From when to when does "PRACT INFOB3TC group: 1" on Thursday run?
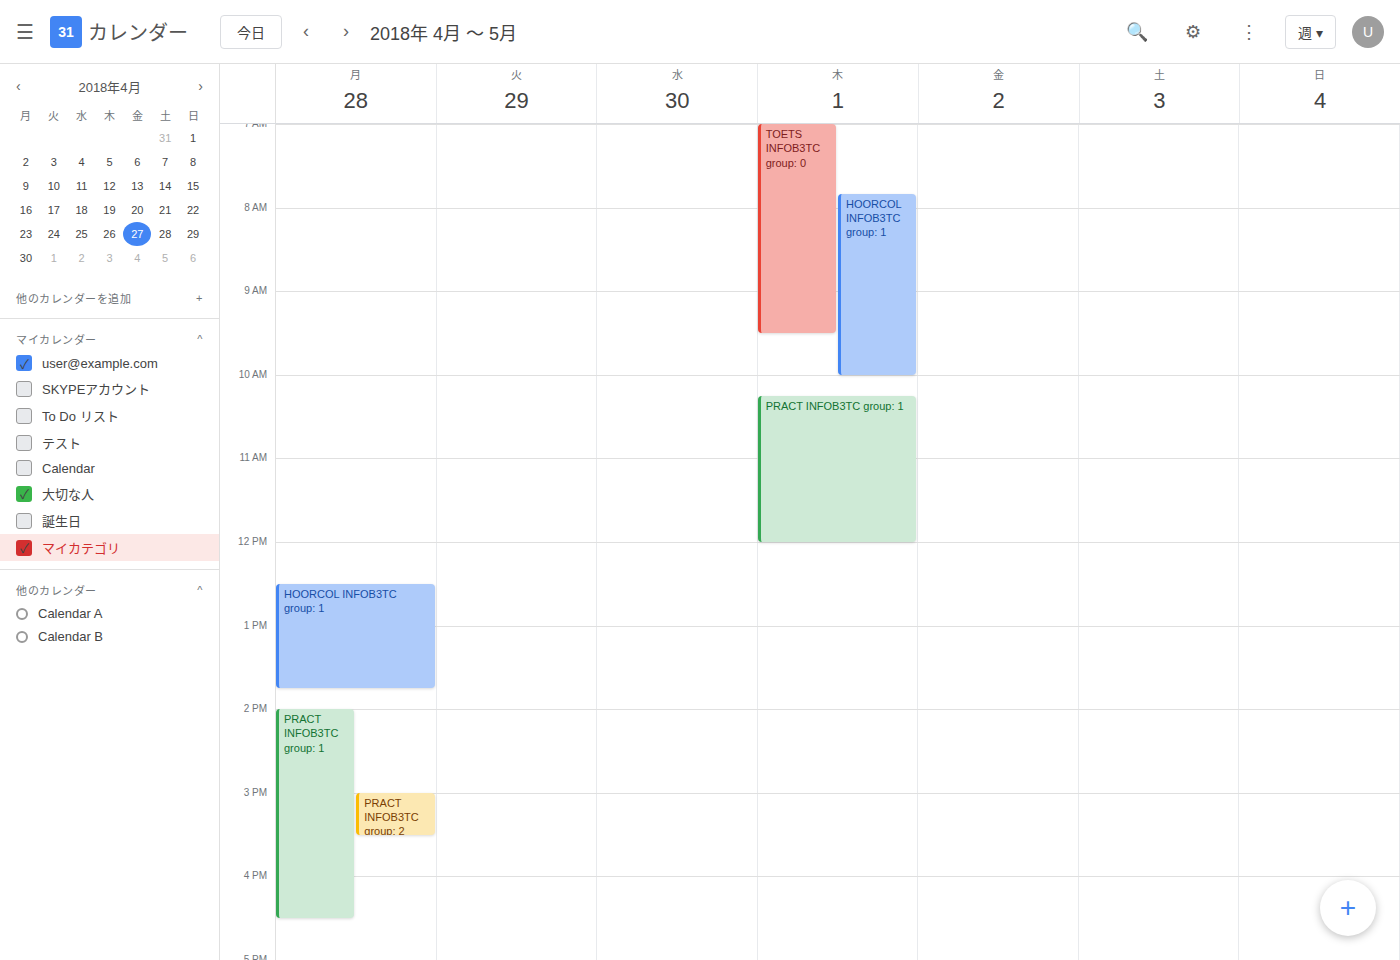
10:15 AM to 12:00 PM